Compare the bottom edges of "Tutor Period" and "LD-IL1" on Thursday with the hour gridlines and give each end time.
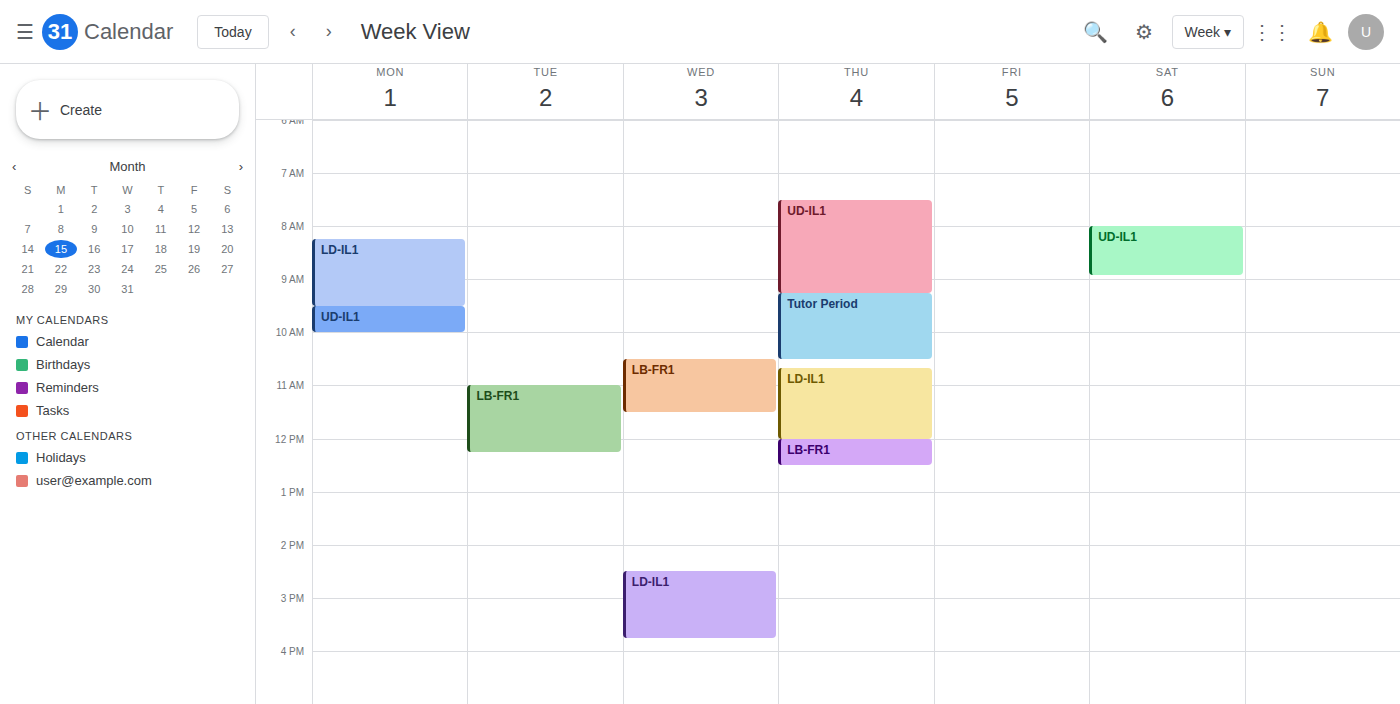
"Tutor Period": 10:30 AM, halfway between the 10 AM and 11 AM lines. "LD-IL1": 12:00 PM, exactly on the 12 PM line.